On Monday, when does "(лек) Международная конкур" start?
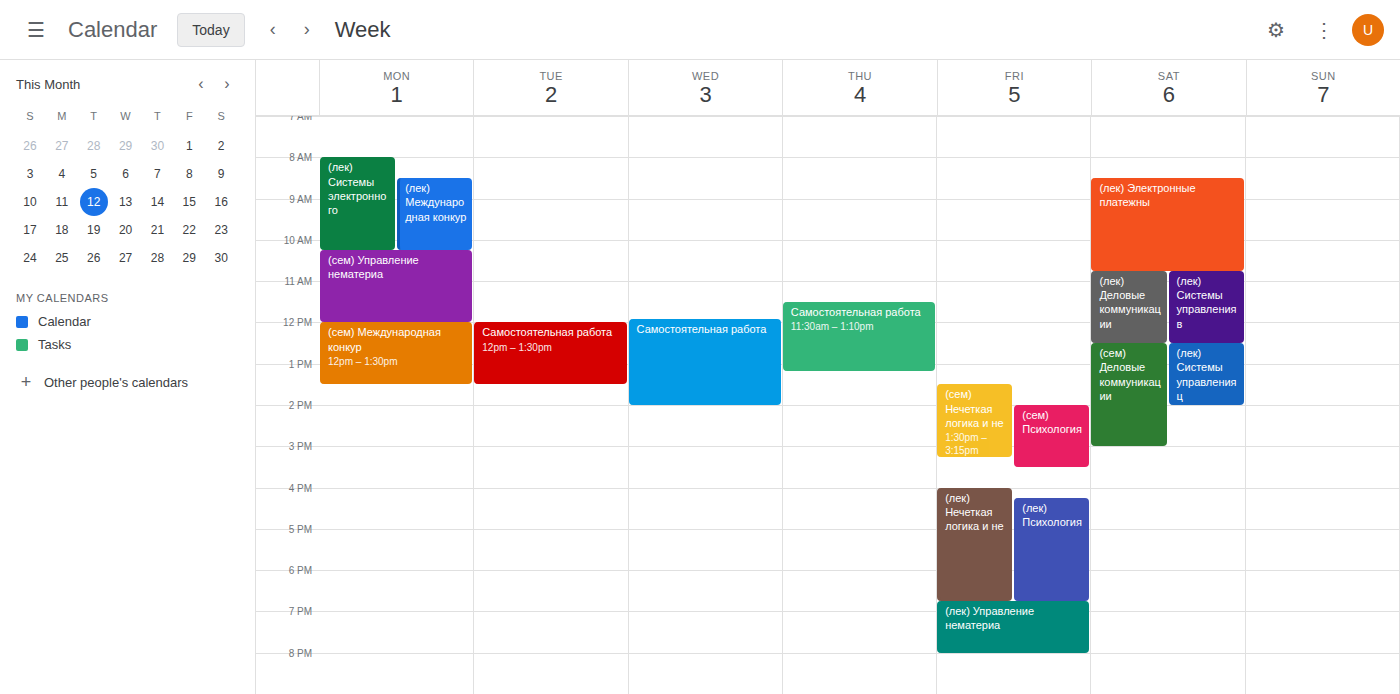
8:30 AM